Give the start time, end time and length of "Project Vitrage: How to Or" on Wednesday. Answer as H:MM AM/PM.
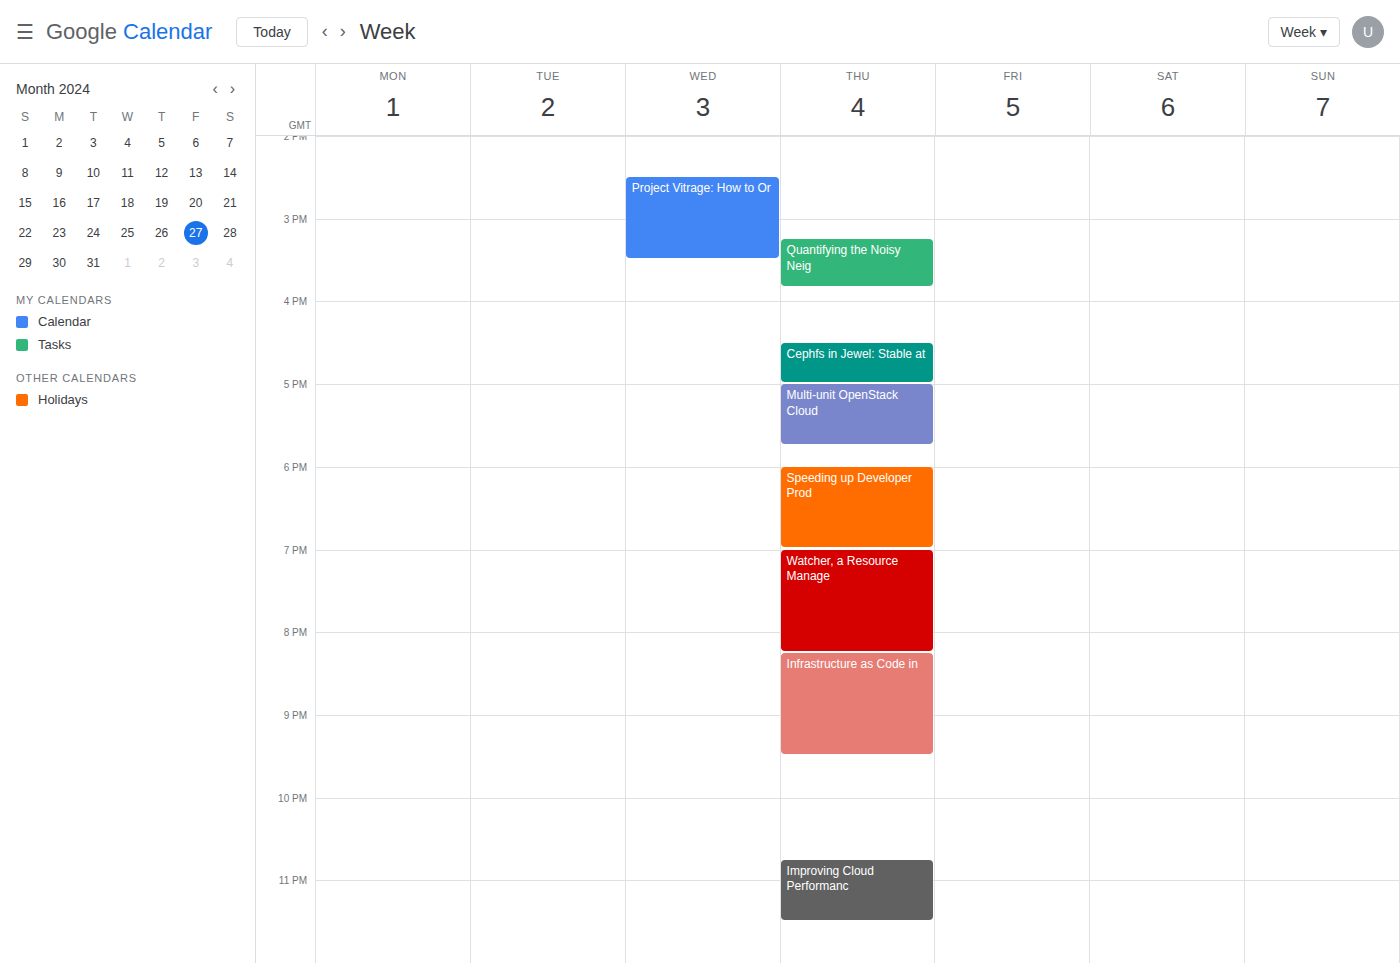
2:30 PM to 3:30 PM, 1 hour